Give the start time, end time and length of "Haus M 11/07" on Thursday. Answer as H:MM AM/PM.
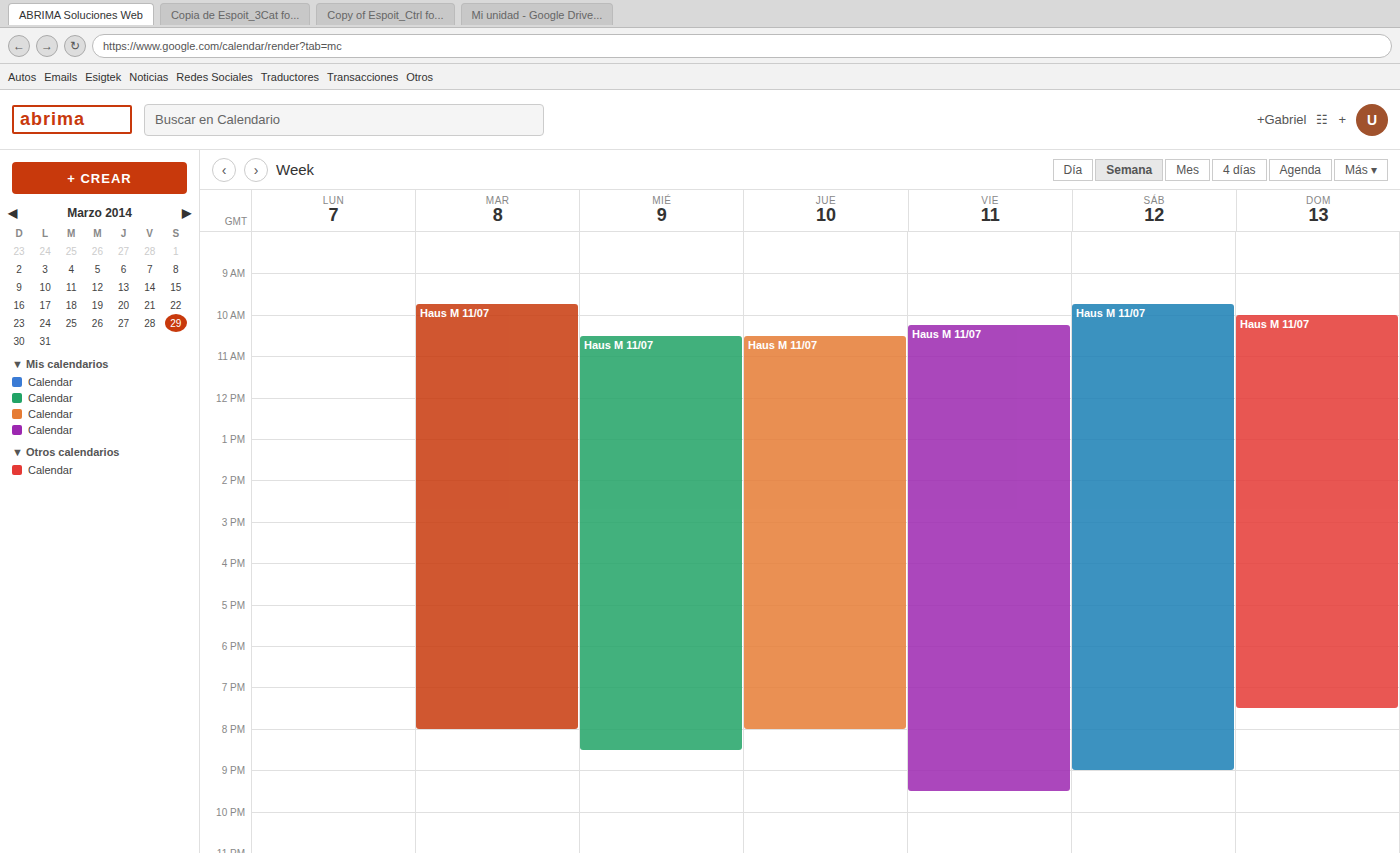
10:30 AM to 8:00 PM, 9 hours 30 minutes